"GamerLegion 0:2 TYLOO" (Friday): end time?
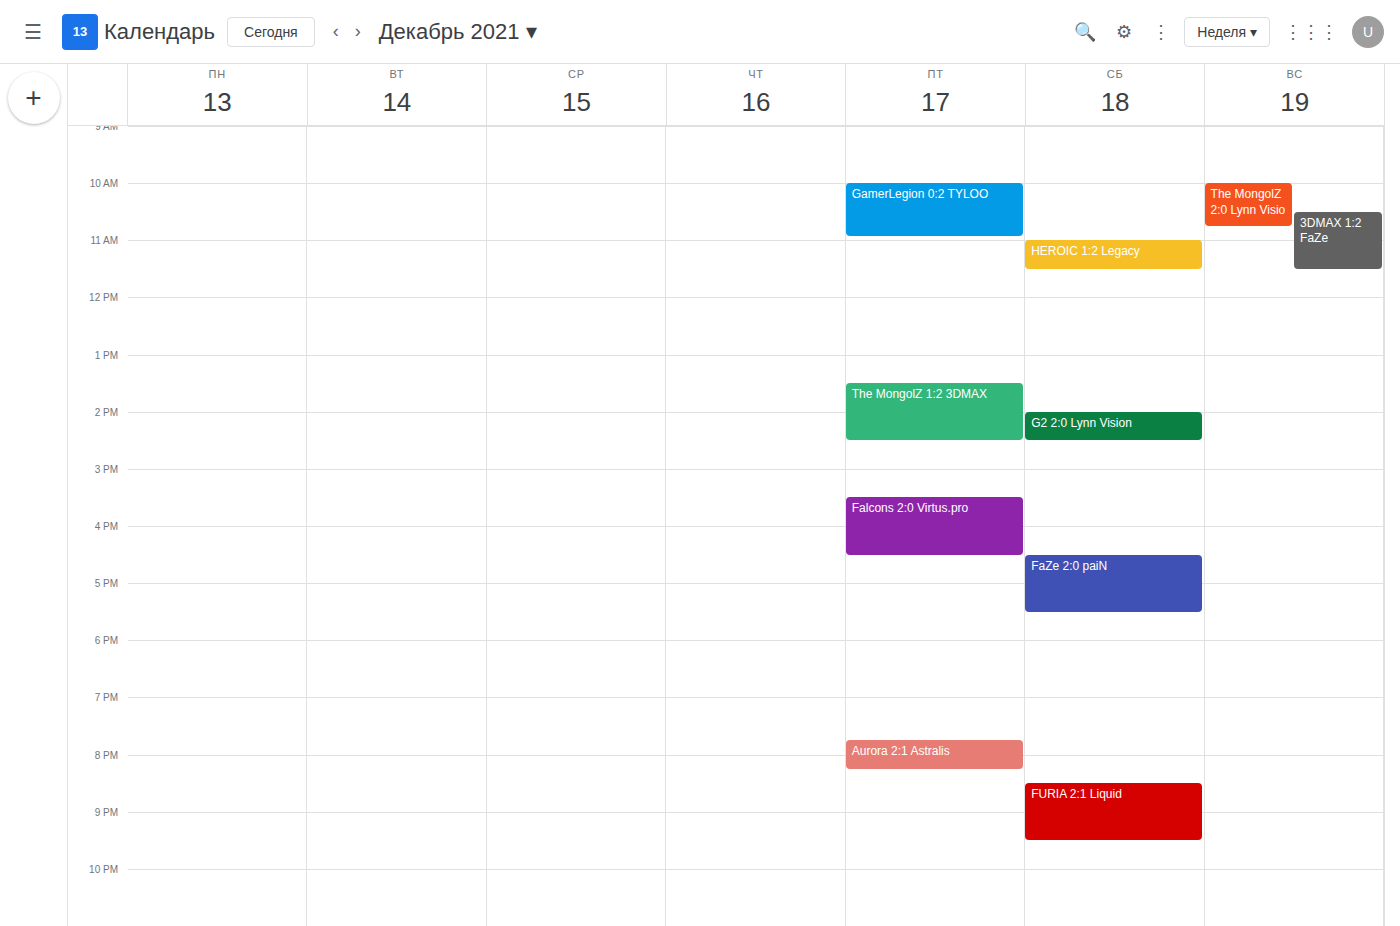
10:55 AM